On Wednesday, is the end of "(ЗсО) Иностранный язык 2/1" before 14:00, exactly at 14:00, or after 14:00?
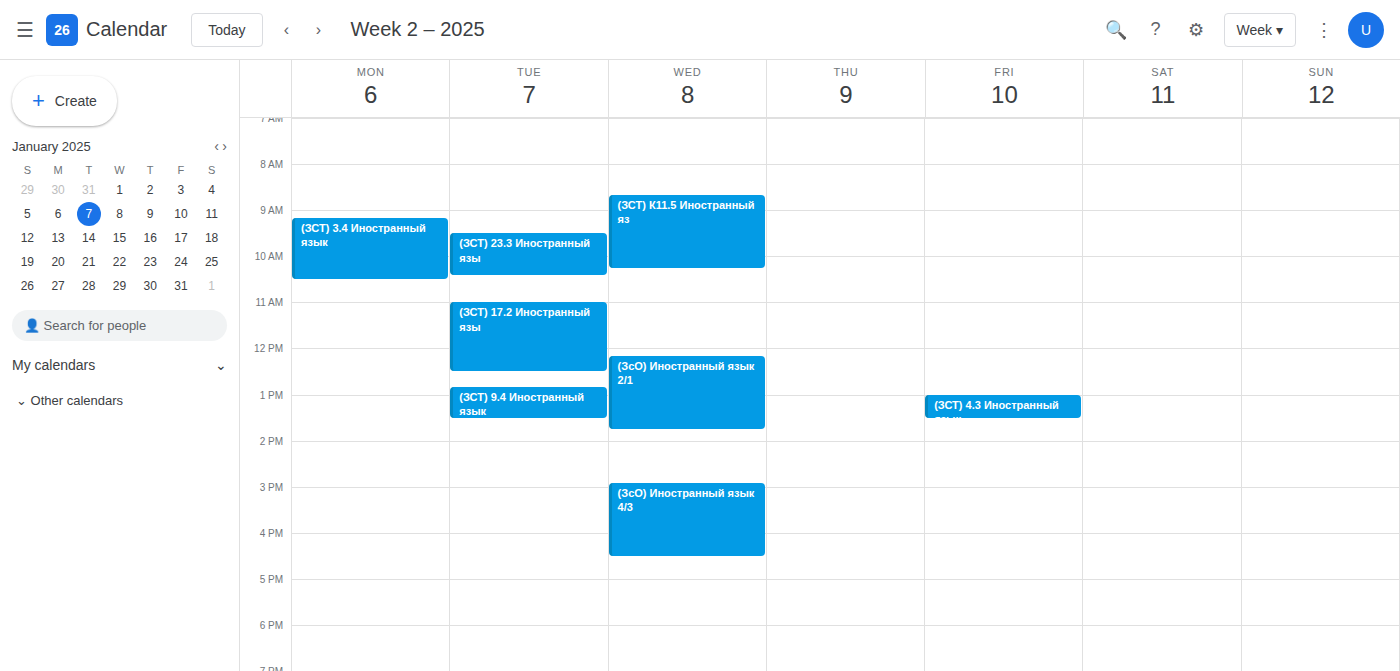
13:45 -- before 14:00, 15 minutes above the 14:00 line.